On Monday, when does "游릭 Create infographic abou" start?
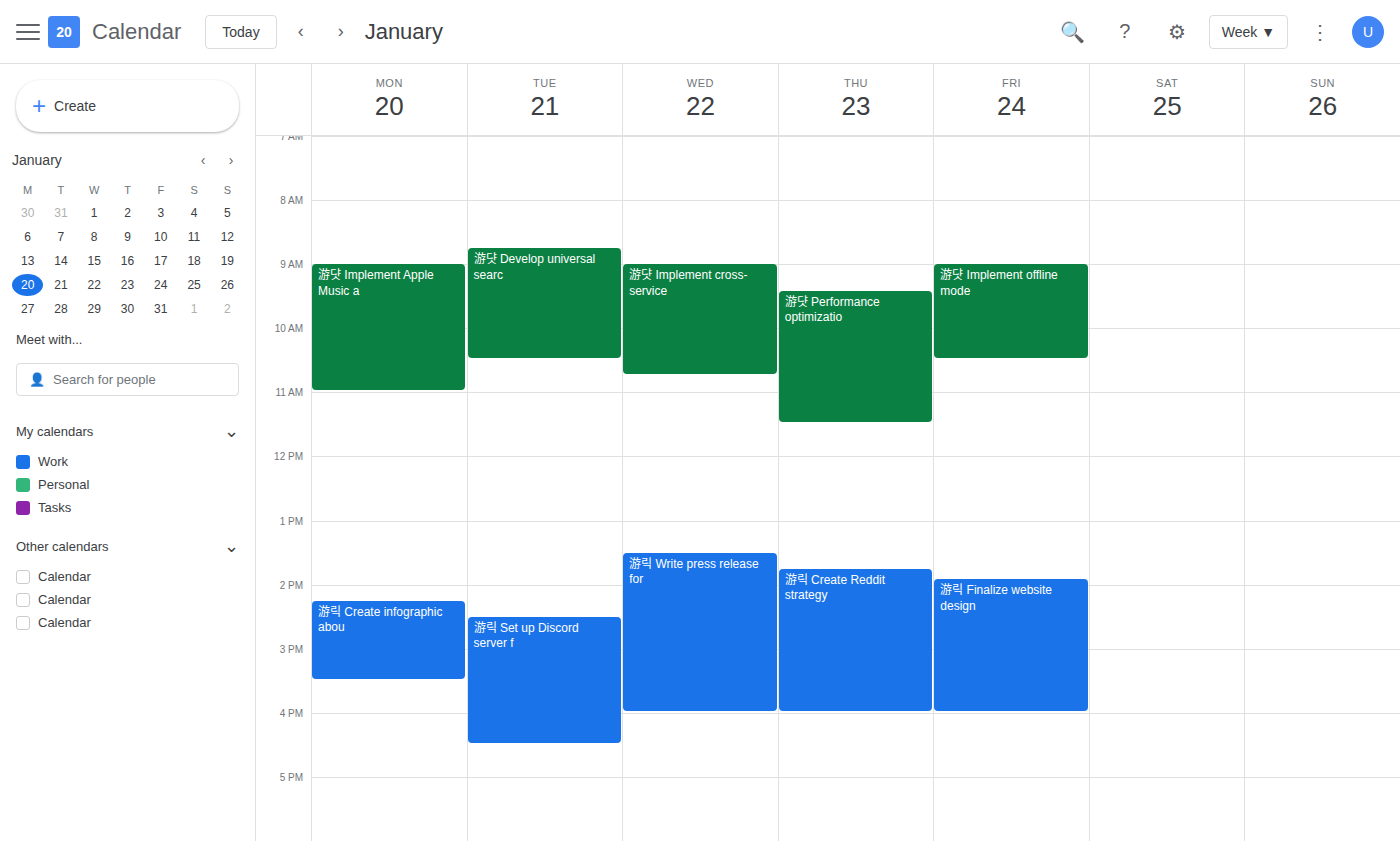
2:15 PM